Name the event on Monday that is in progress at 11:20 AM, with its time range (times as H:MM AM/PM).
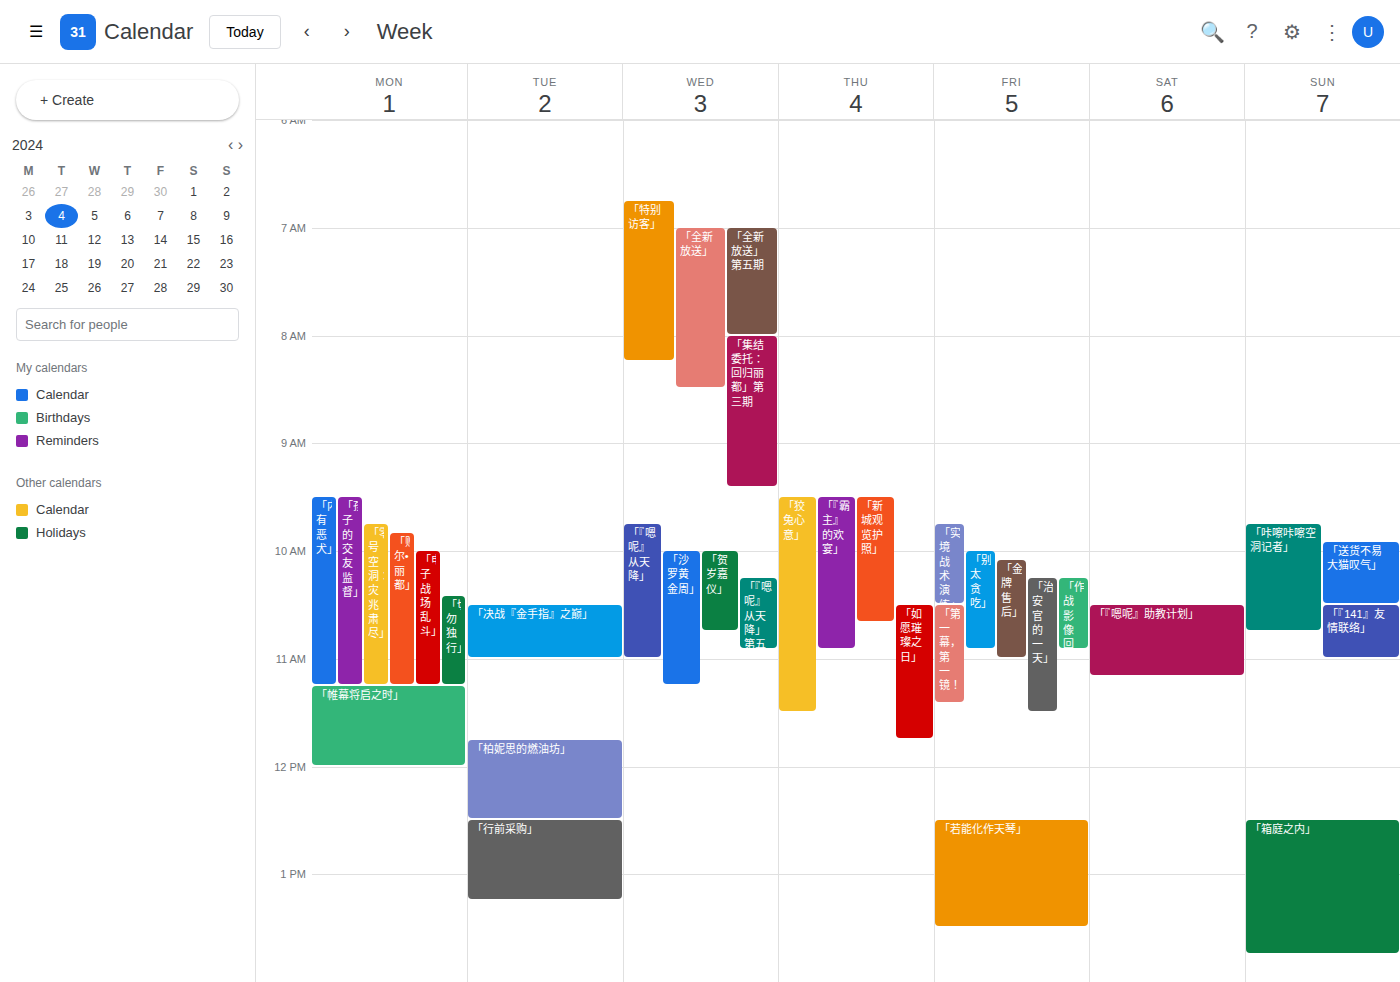
"「帷幕将启之时」", 11:15 AM to 12:00 PM